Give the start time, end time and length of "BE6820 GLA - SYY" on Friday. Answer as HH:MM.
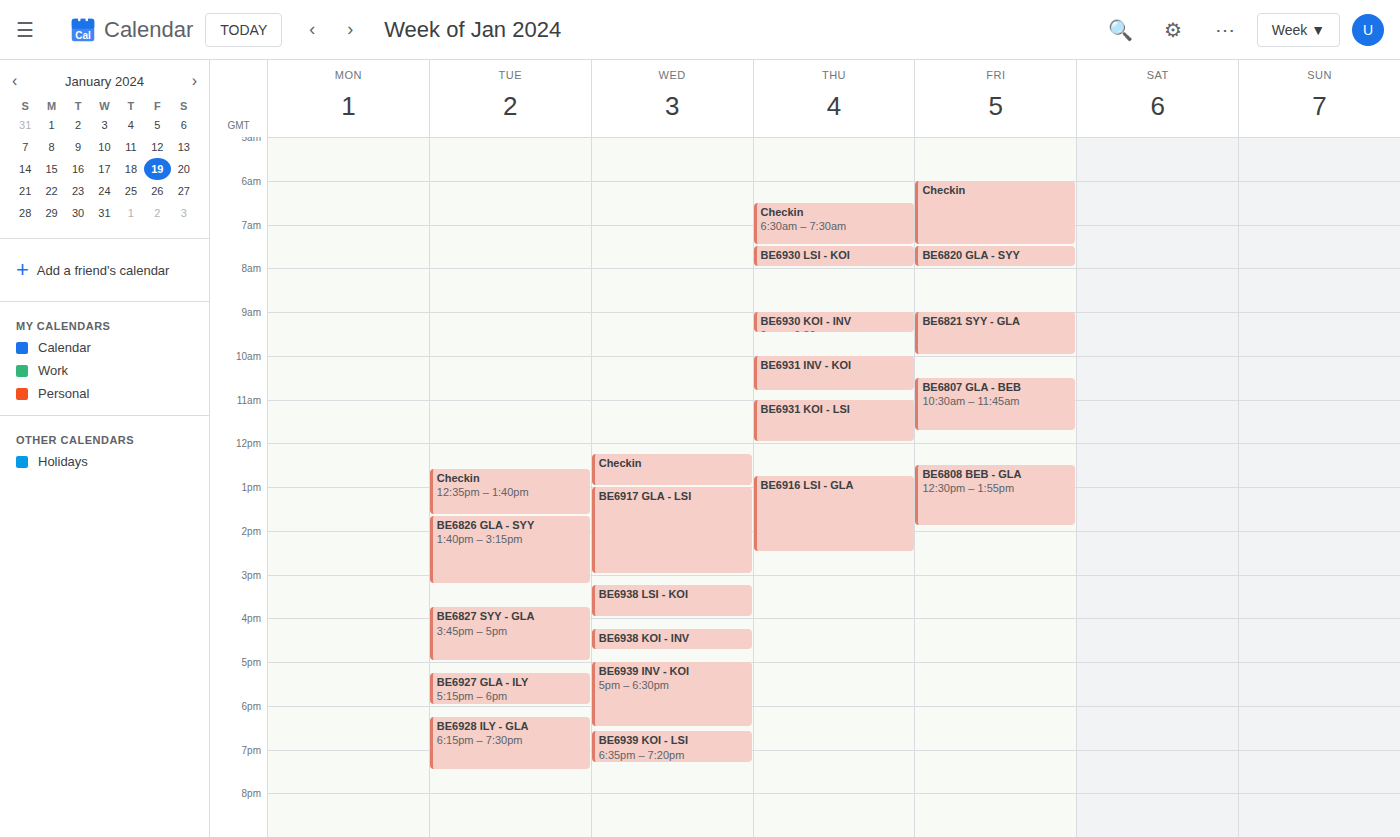
07:30 to 08:00, 30 minutes